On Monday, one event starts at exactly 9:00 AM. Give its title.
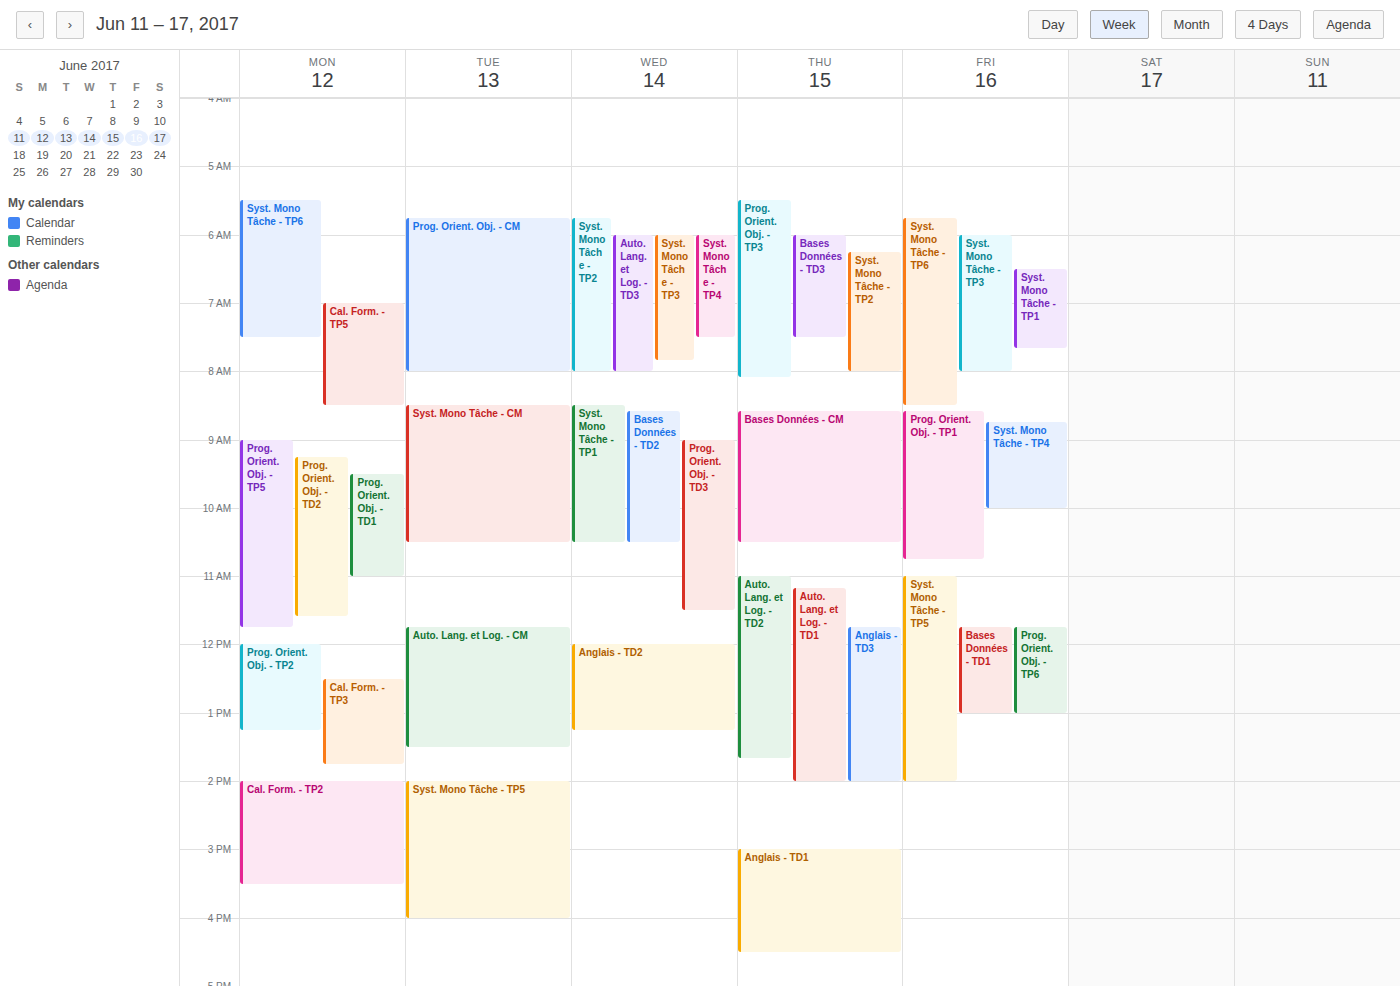
"Prog. Orient. Obj. - TP5"